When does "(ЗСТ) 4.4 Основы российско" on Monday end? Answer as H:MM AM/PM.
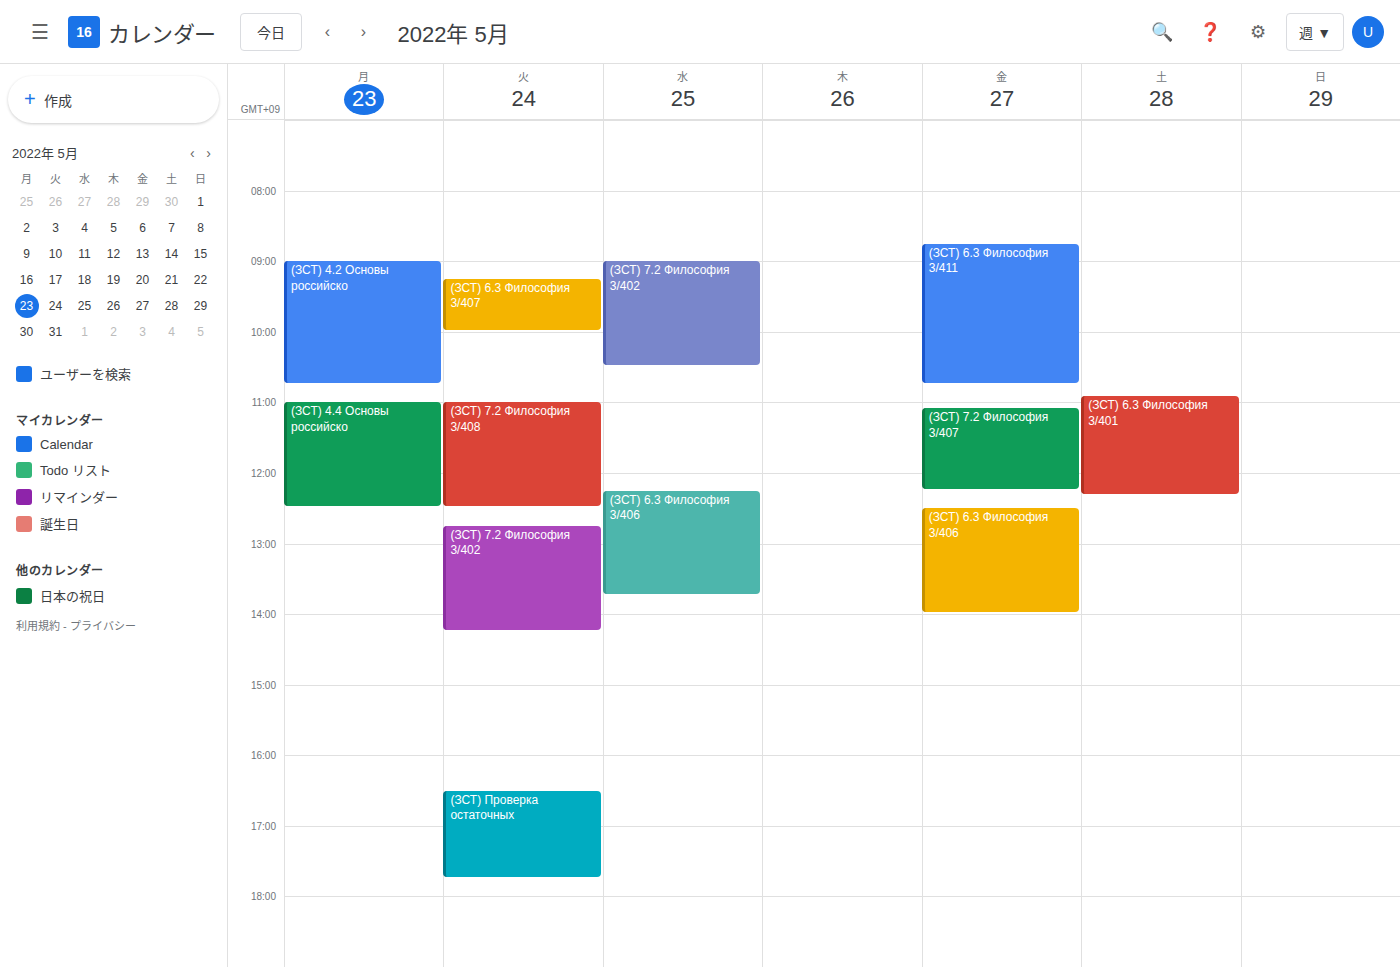
12:30 PM